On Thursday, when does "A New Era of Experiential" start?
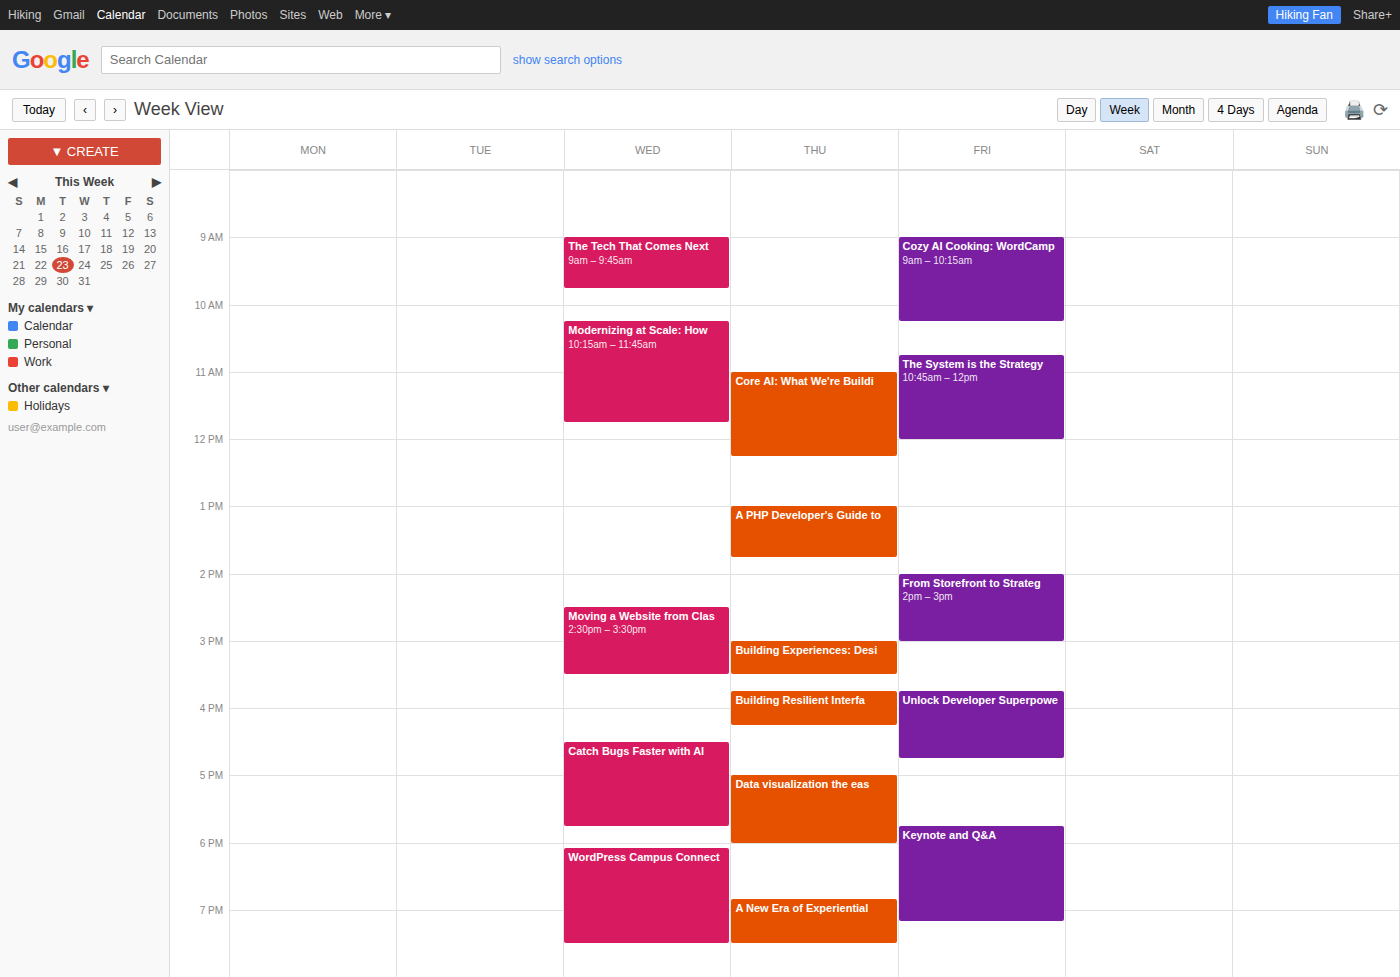
6:50 PM